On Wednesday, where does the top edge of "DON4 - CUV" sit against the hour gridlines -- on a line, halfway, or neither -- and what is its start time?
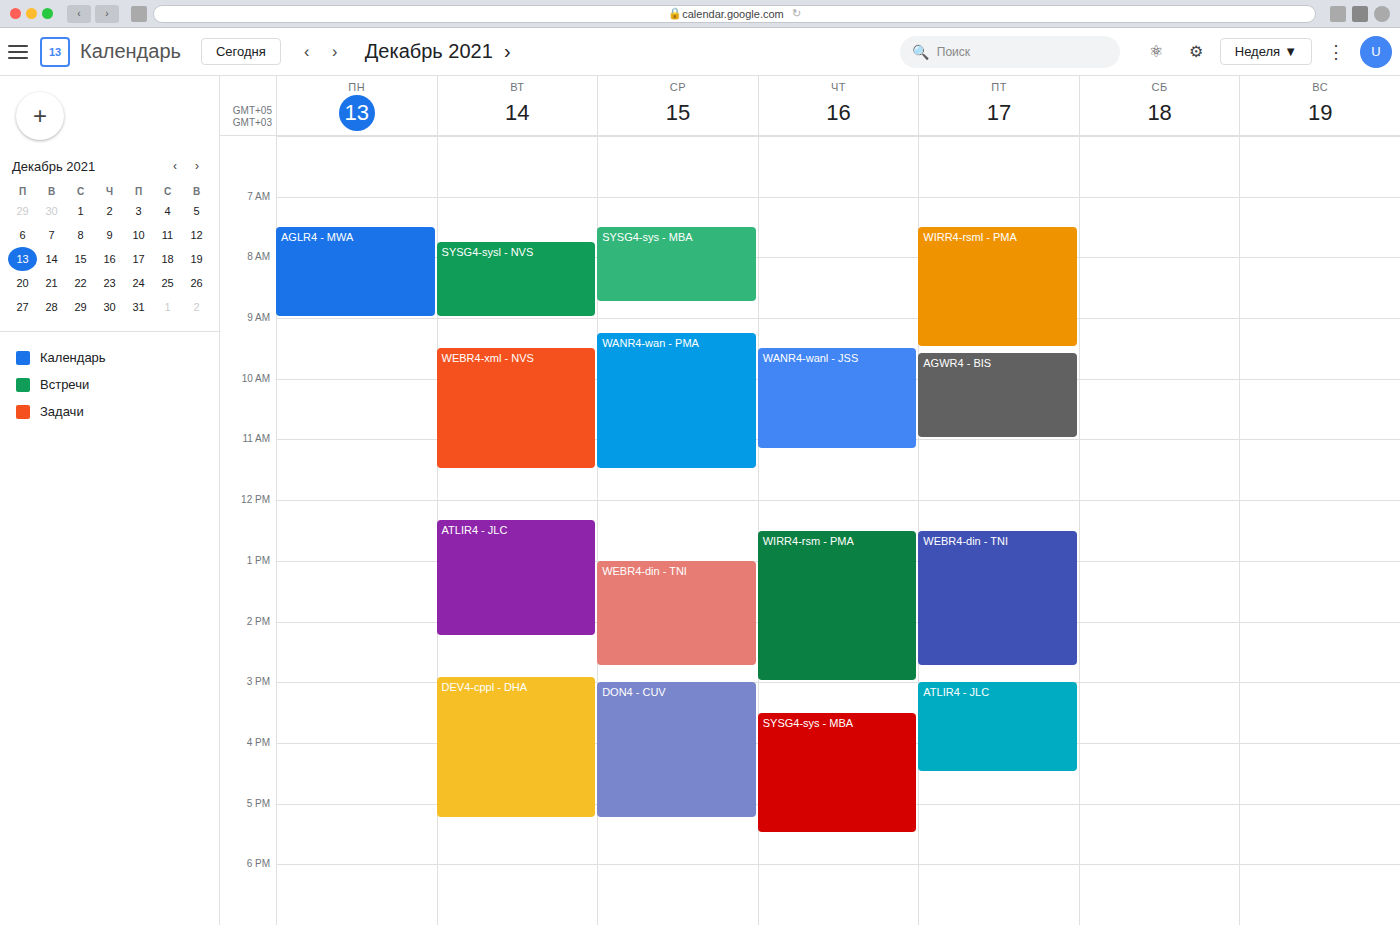
15:00 -- exactly on the 15:00 line.